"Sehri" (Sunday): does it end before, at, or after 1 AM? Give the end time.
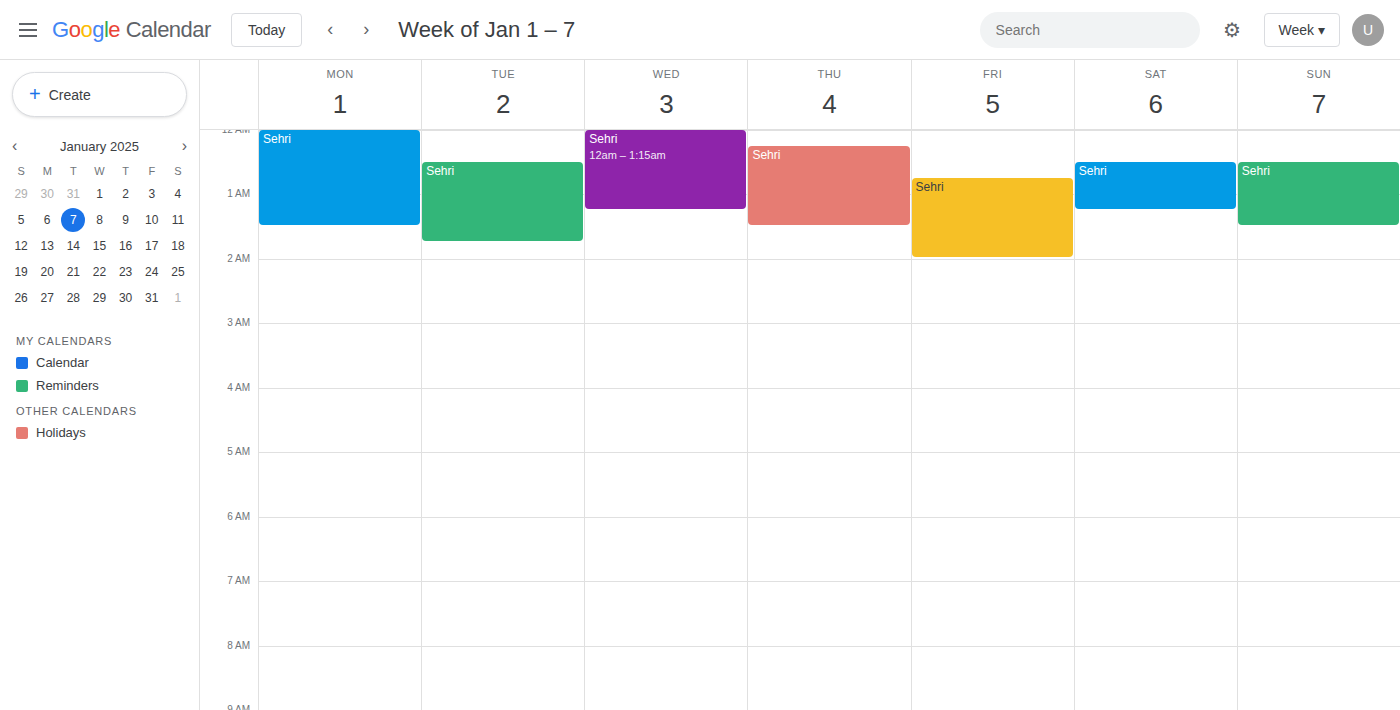
1:30 AM -- after 1 AM, 30 minutes below the 1 AM line.